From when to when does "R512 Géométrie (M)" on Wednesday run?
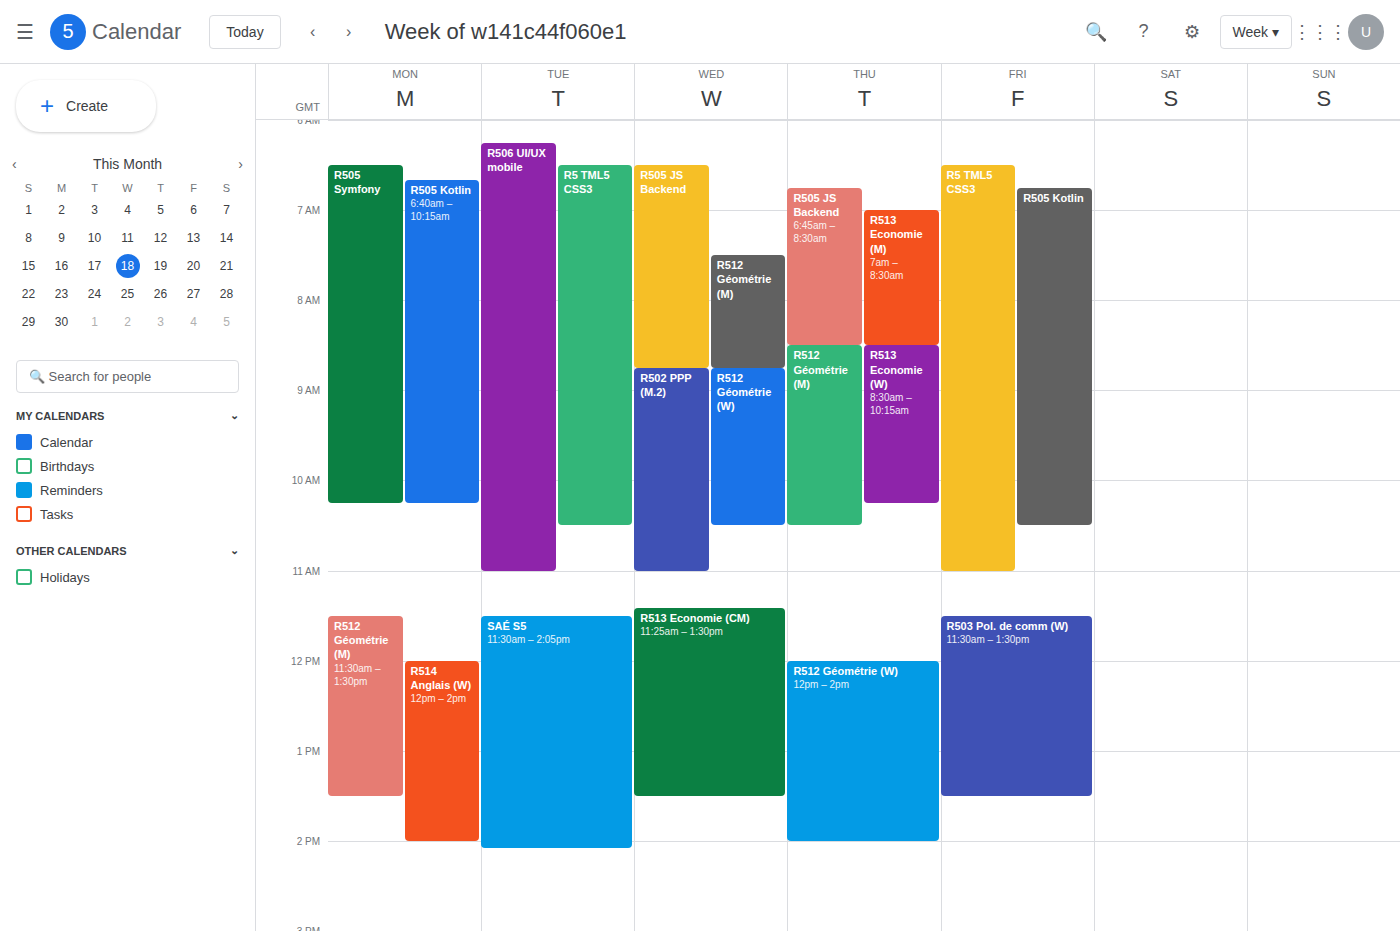
7:30 AM to 8:45 AM